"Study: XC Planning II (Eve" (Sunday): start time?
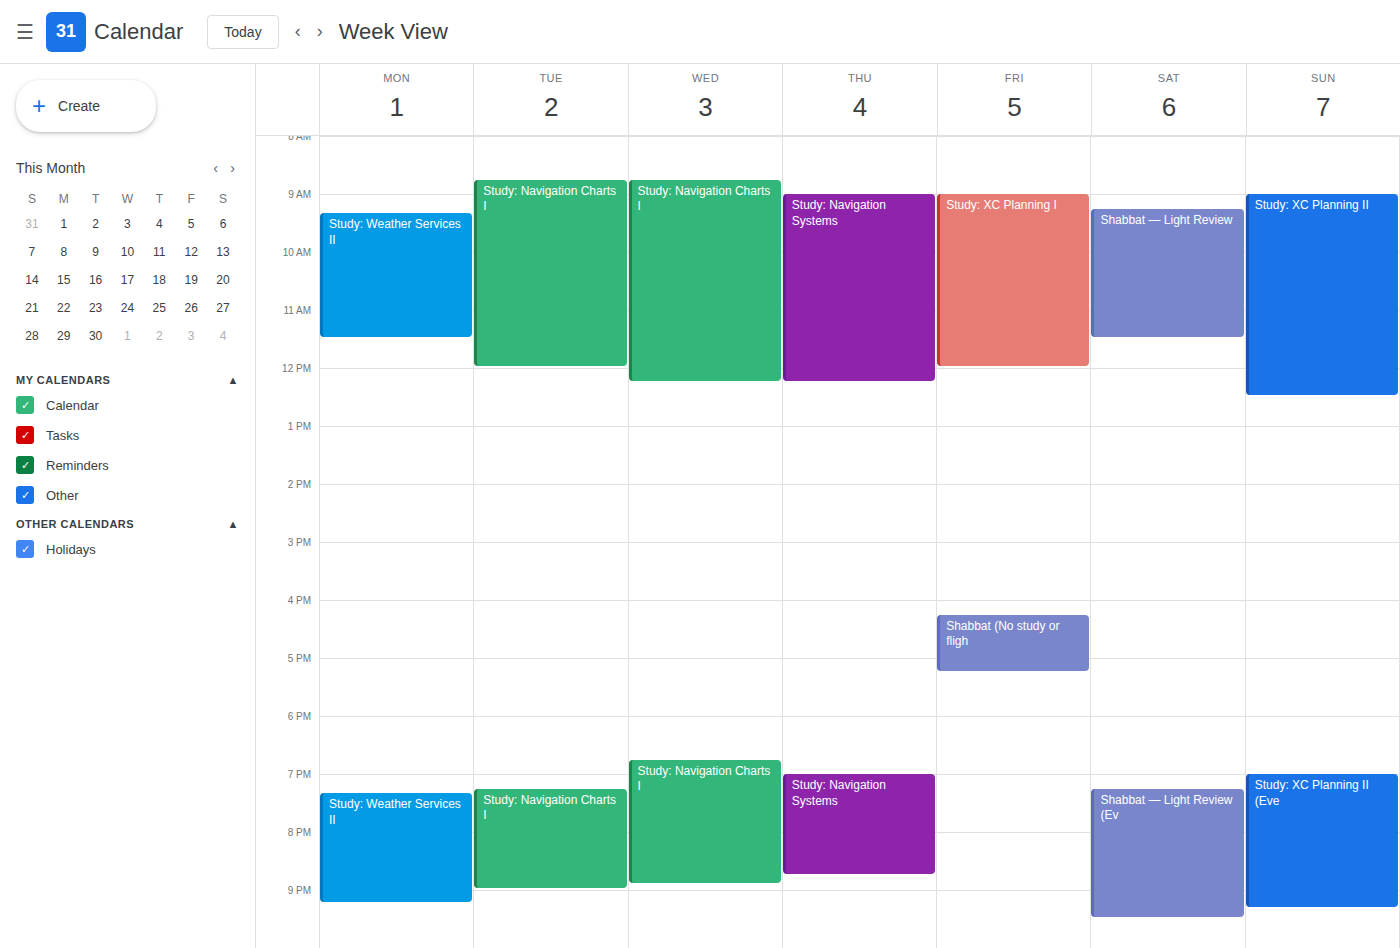
7:00 PM